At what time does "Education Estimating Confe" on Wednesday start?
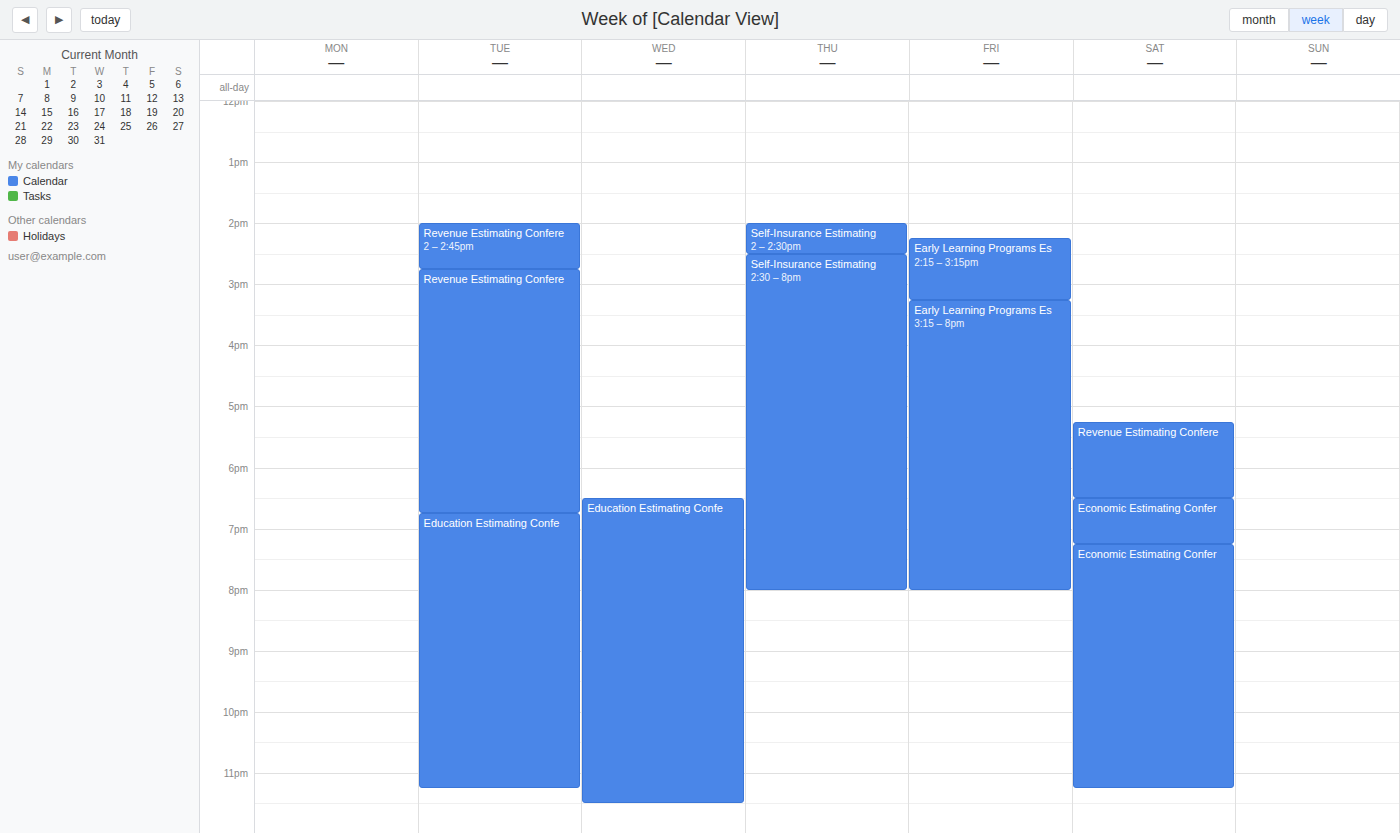
6:30 PM